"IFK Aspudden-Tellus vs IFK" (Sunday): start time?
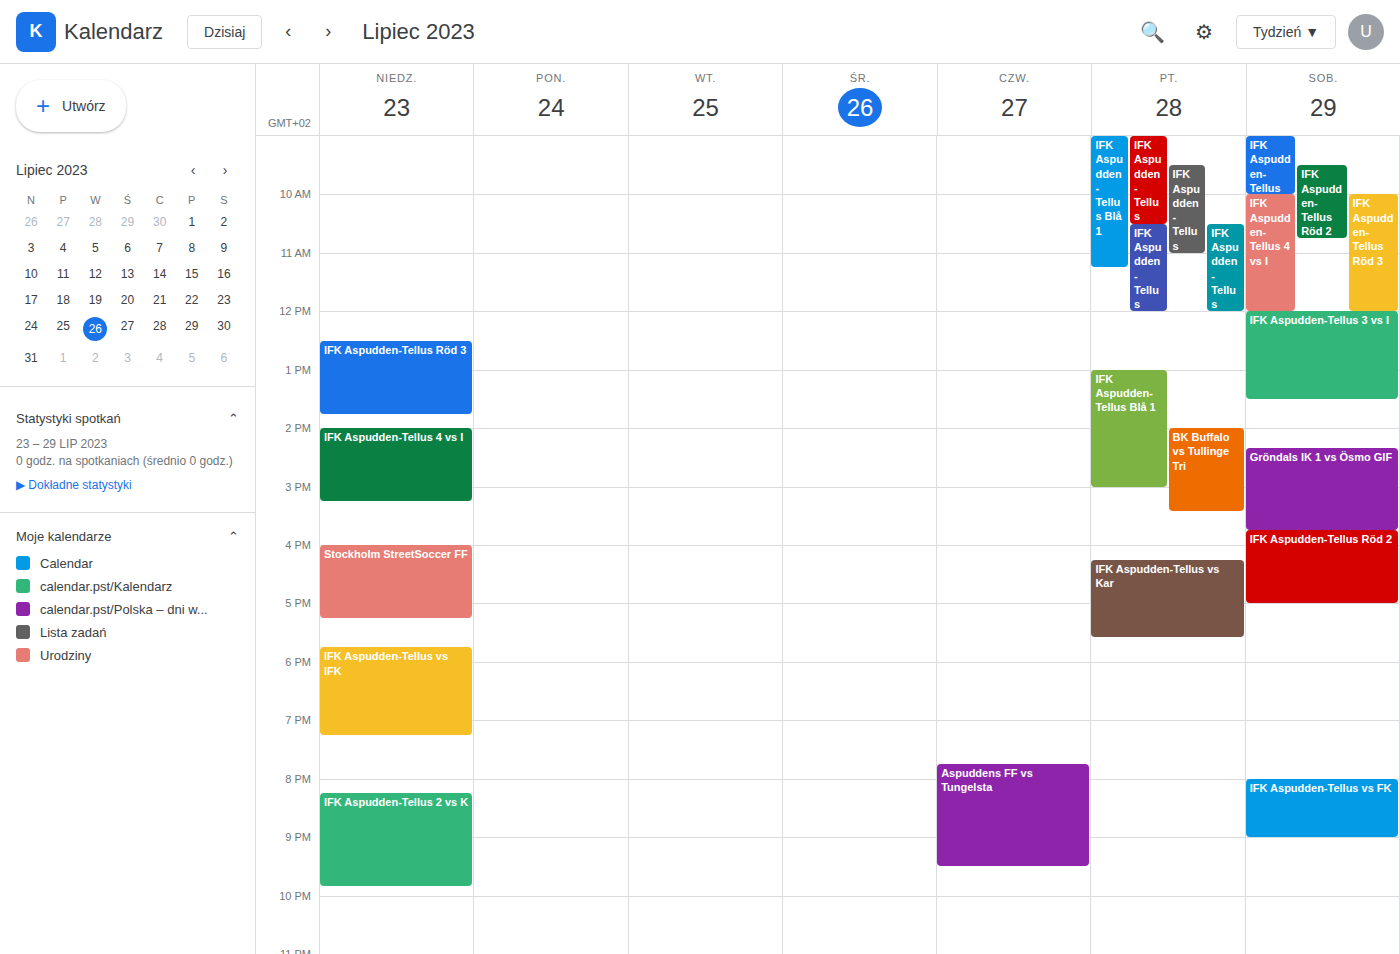
5:45 PM